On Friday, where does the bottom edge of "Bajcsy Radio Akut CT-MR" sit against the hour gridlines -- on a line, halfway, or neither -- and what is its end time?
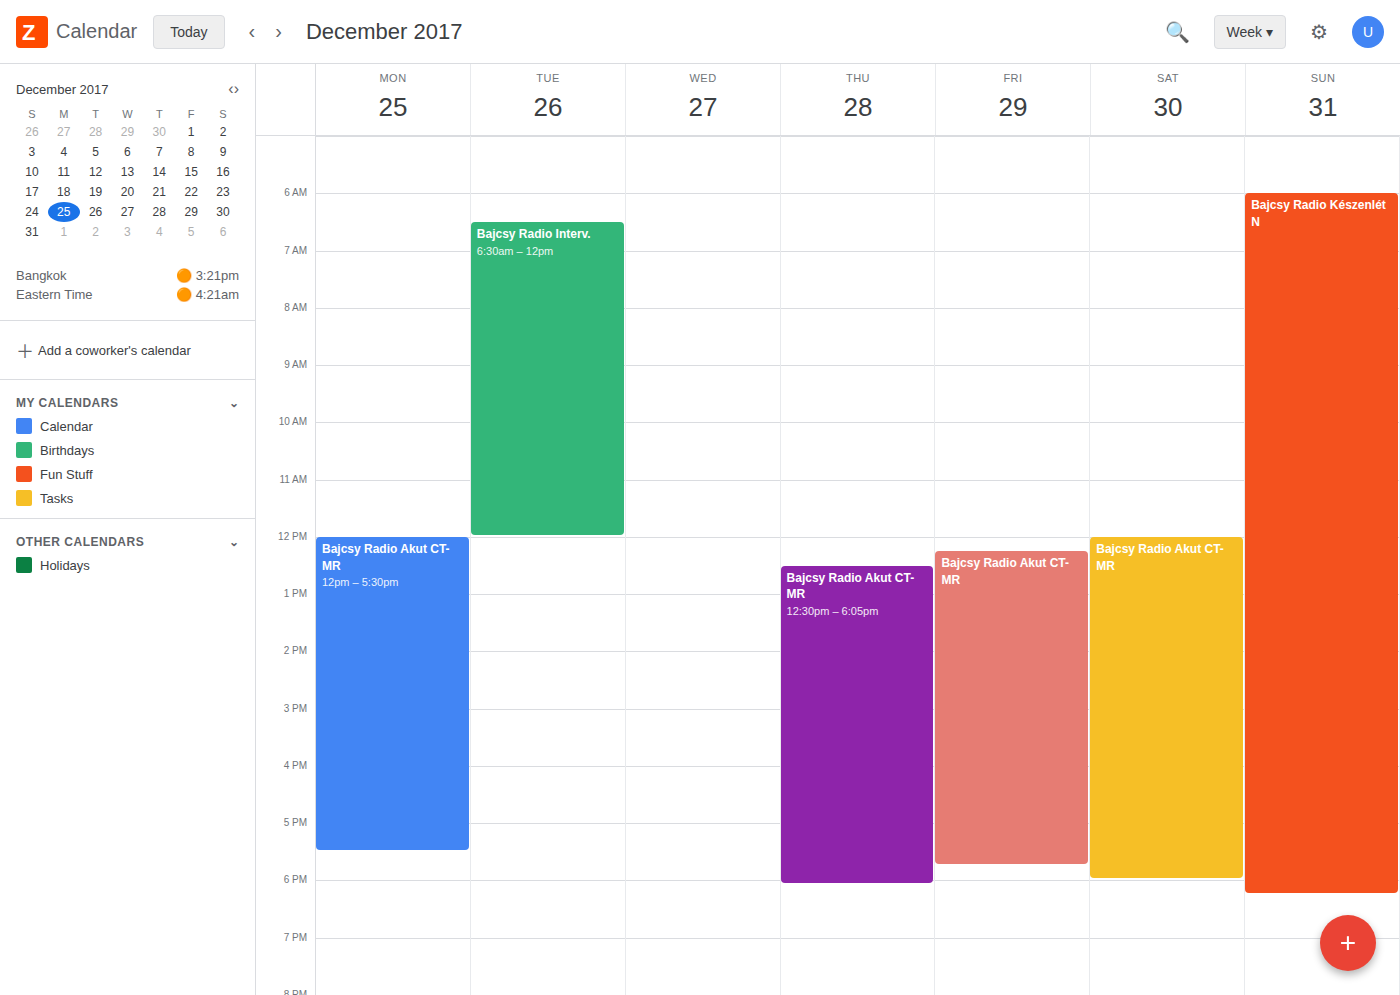
5:45 PM -- neither: three quarters of the way from the 5 PM line to the 6 PM line.